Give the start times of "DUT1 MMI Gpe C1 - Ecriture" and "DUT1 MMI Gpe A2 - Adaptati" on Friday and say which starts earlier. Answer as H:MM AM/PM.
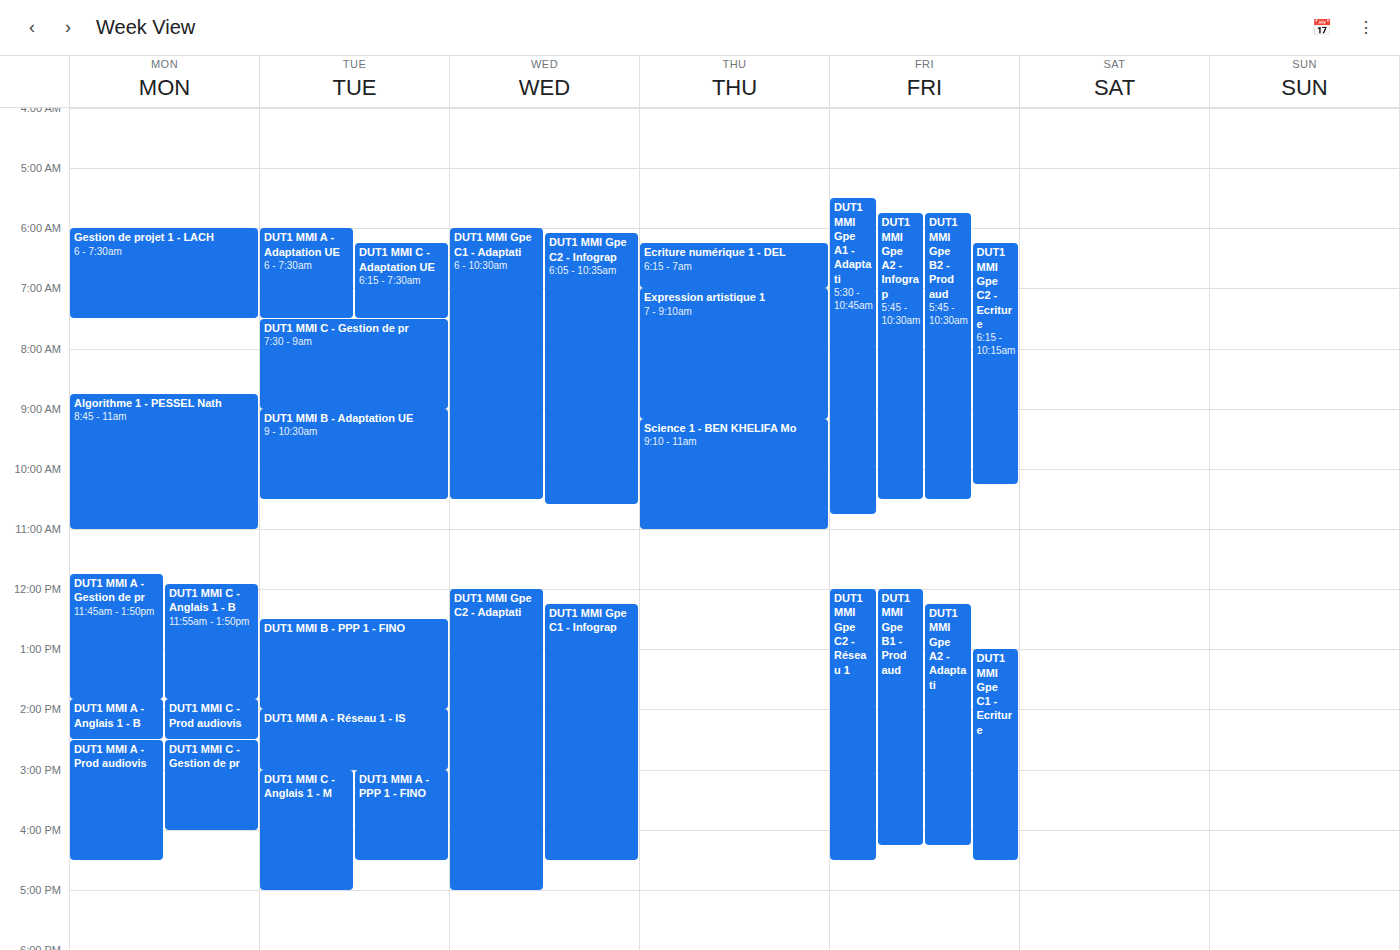
"DUT1 MMI Gpe A2 - Adaptati" 12:15 PM; "DUT1 MMI Gpe C1 - Ecriture" 1:00 PM.